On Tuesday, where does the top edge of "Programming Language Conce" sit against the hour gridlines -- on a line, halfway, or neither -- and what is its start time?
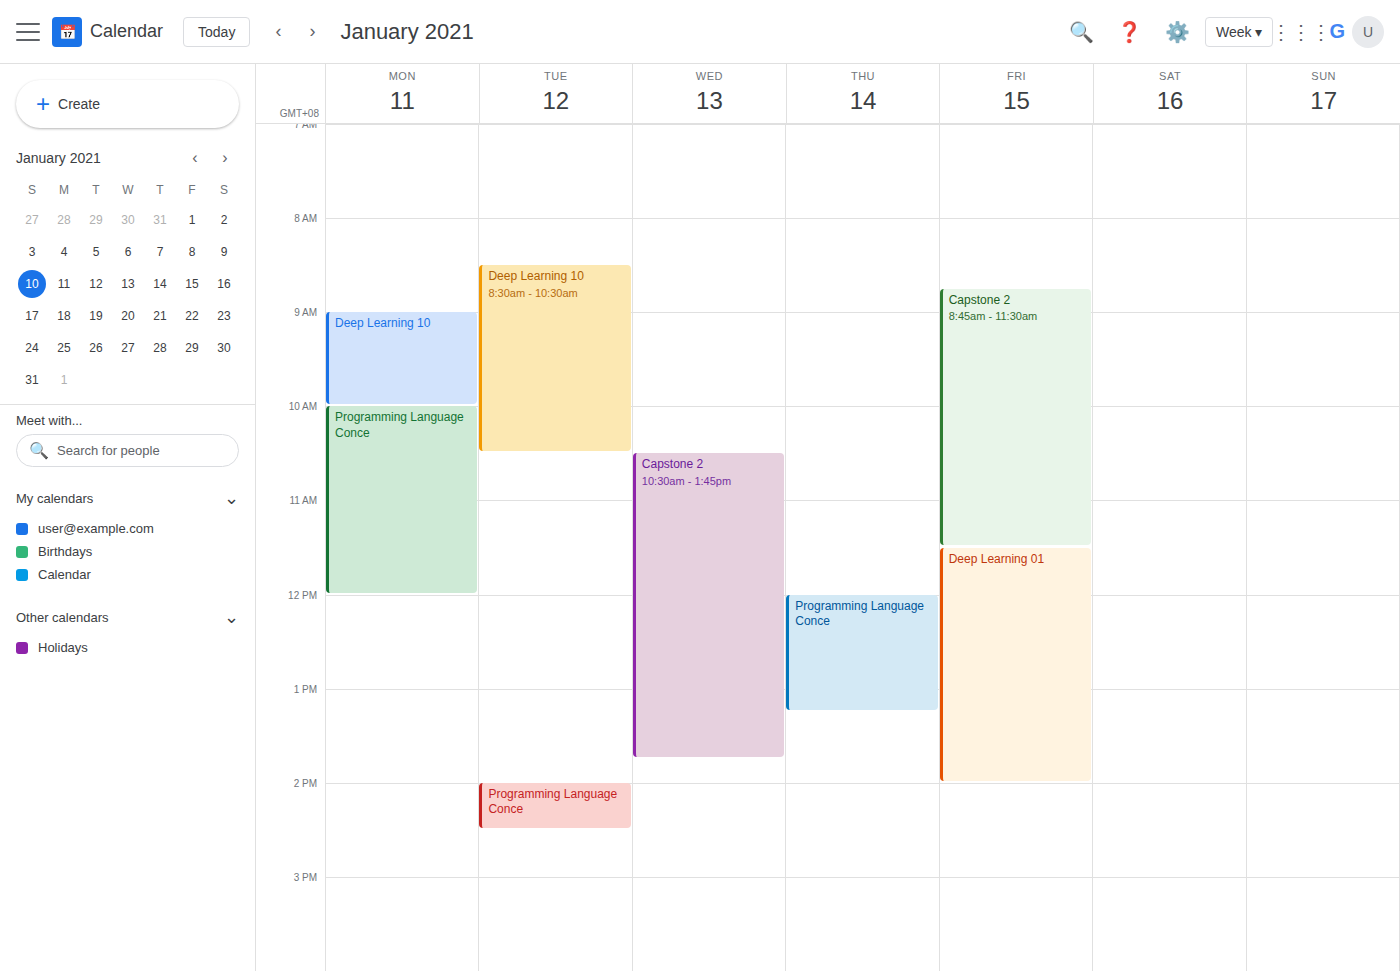
2:00 PM -- exactly on the 2 PM line.